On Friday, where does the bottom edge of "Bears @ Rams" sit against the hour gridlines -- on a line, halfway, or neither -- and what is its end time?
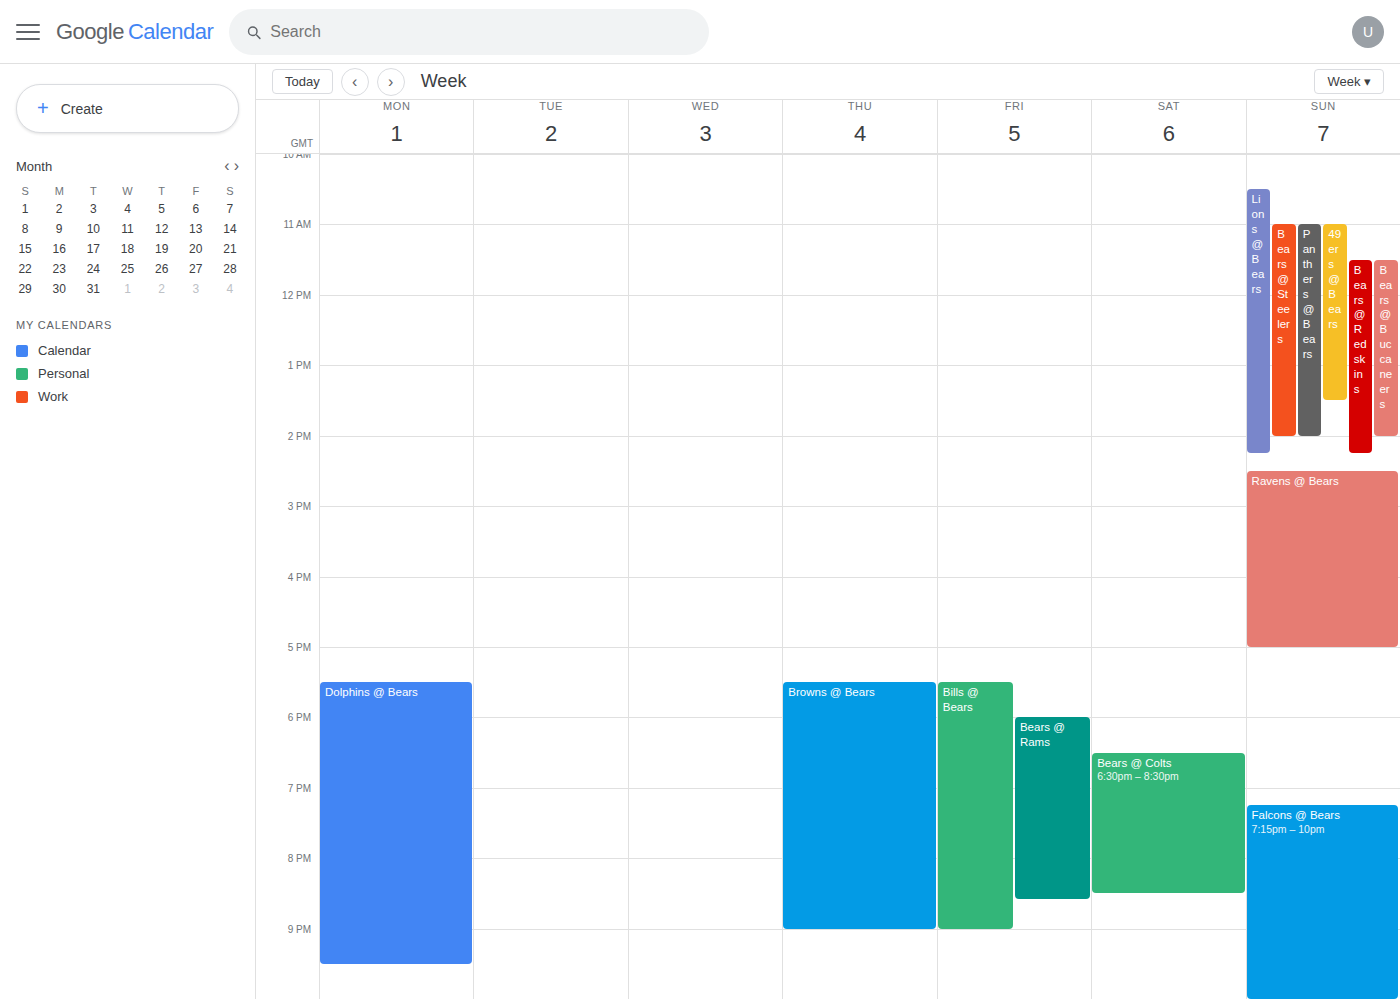
8:35 PM -- neither: 35 minutes below the 8 PM line and 25 minutes above the 9 PM line.